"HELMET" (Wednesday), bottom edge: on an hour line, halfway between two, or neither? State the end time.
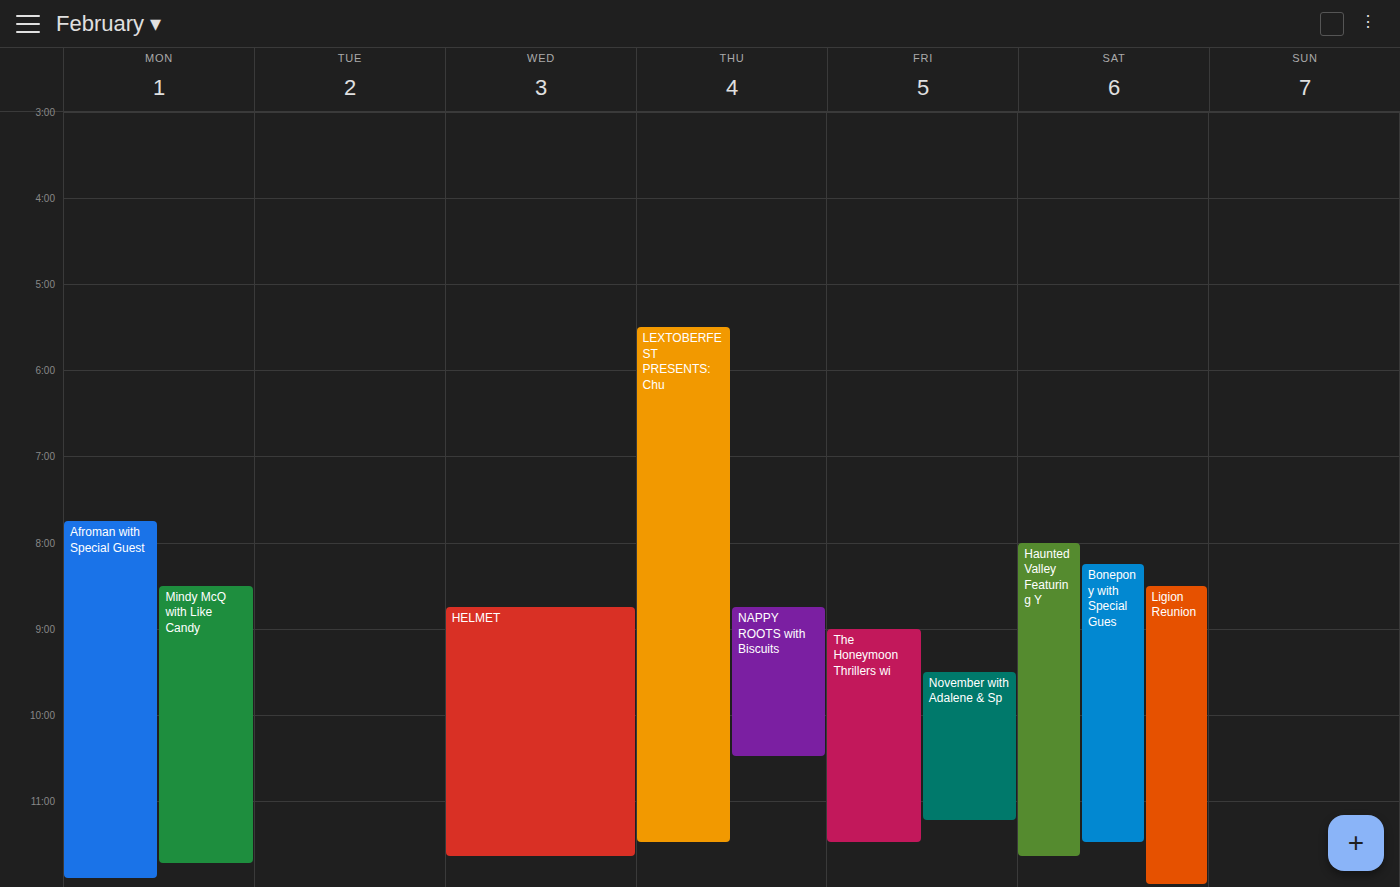
11:40 PM -- neither: 40 minutes below the 11 PM line and 20 minutes above the 12 AM line.